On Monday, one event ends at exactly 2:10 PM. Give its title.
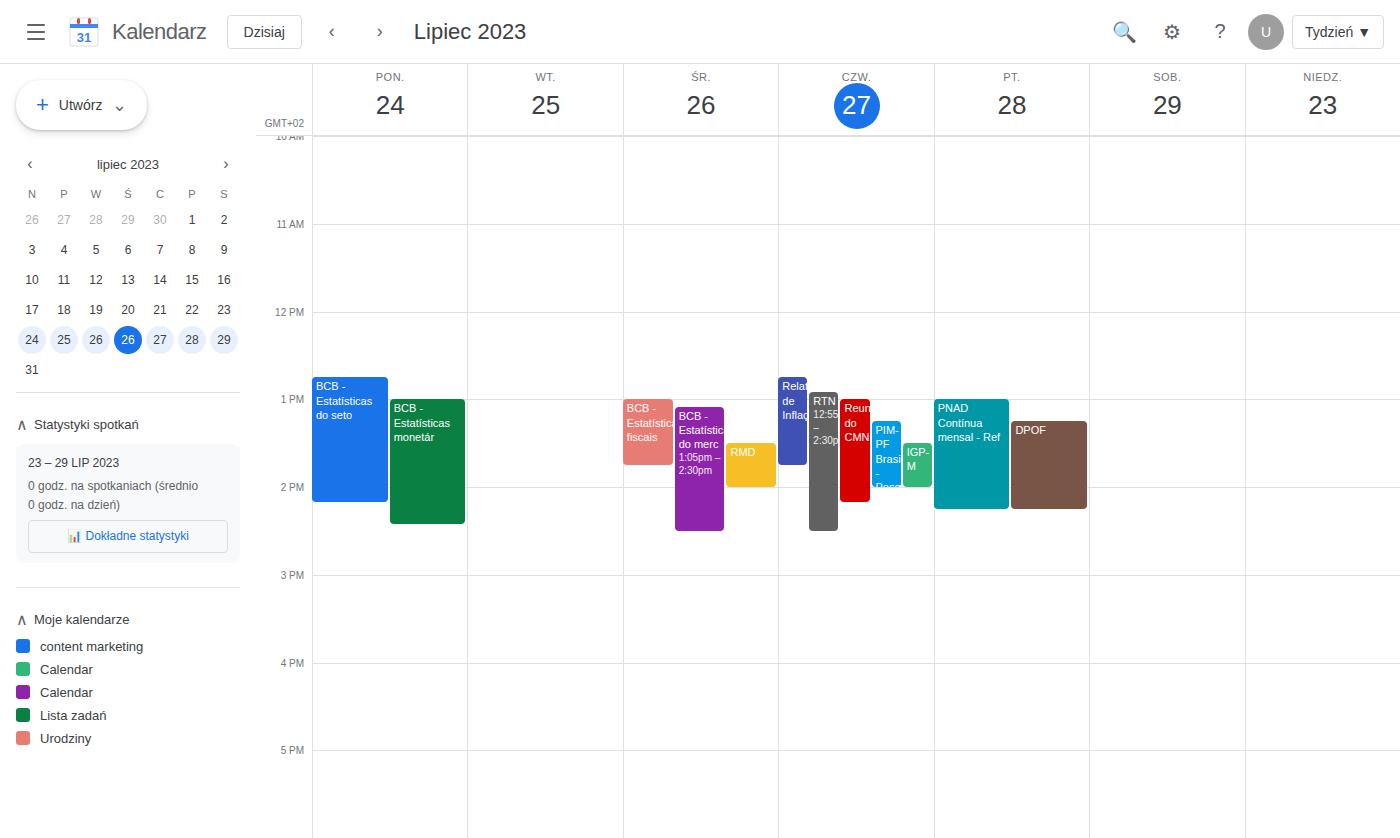
"BCB - Estatísticas do seto"